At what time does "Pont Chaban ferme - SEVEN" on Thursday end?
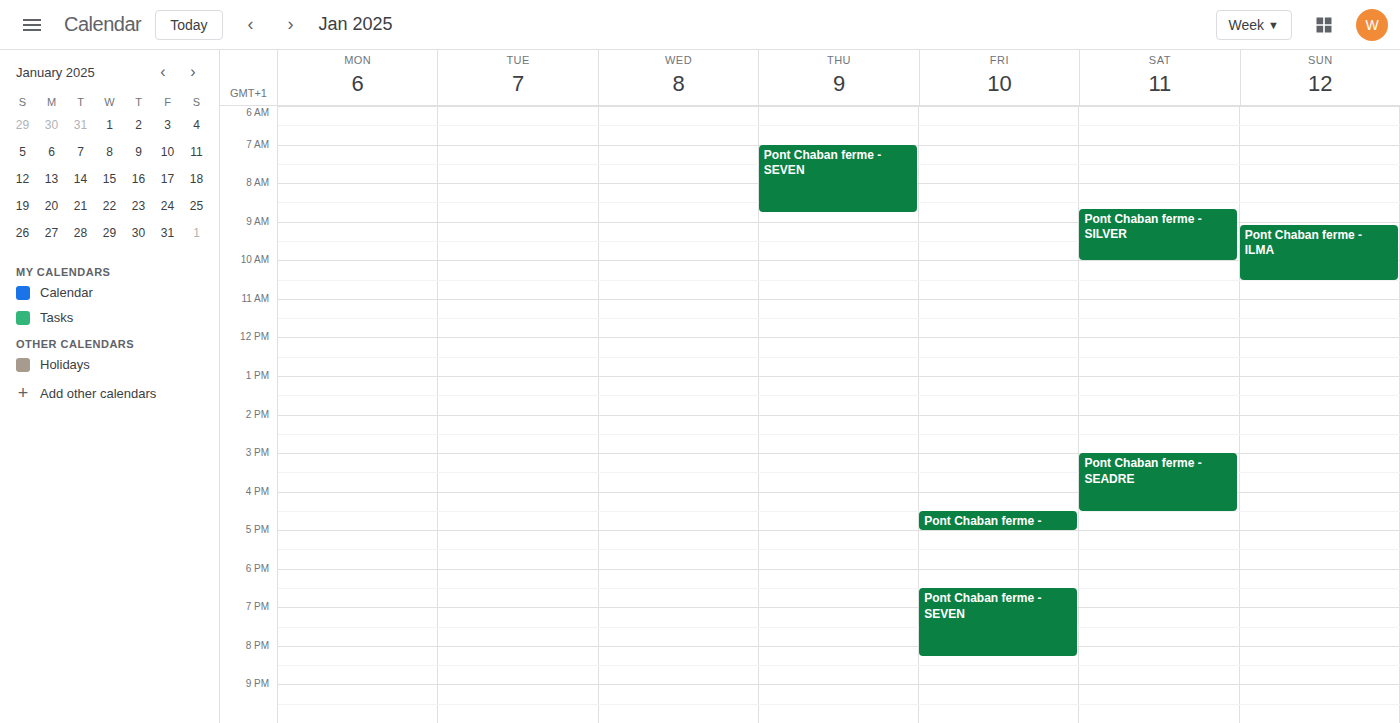
8:45 AM